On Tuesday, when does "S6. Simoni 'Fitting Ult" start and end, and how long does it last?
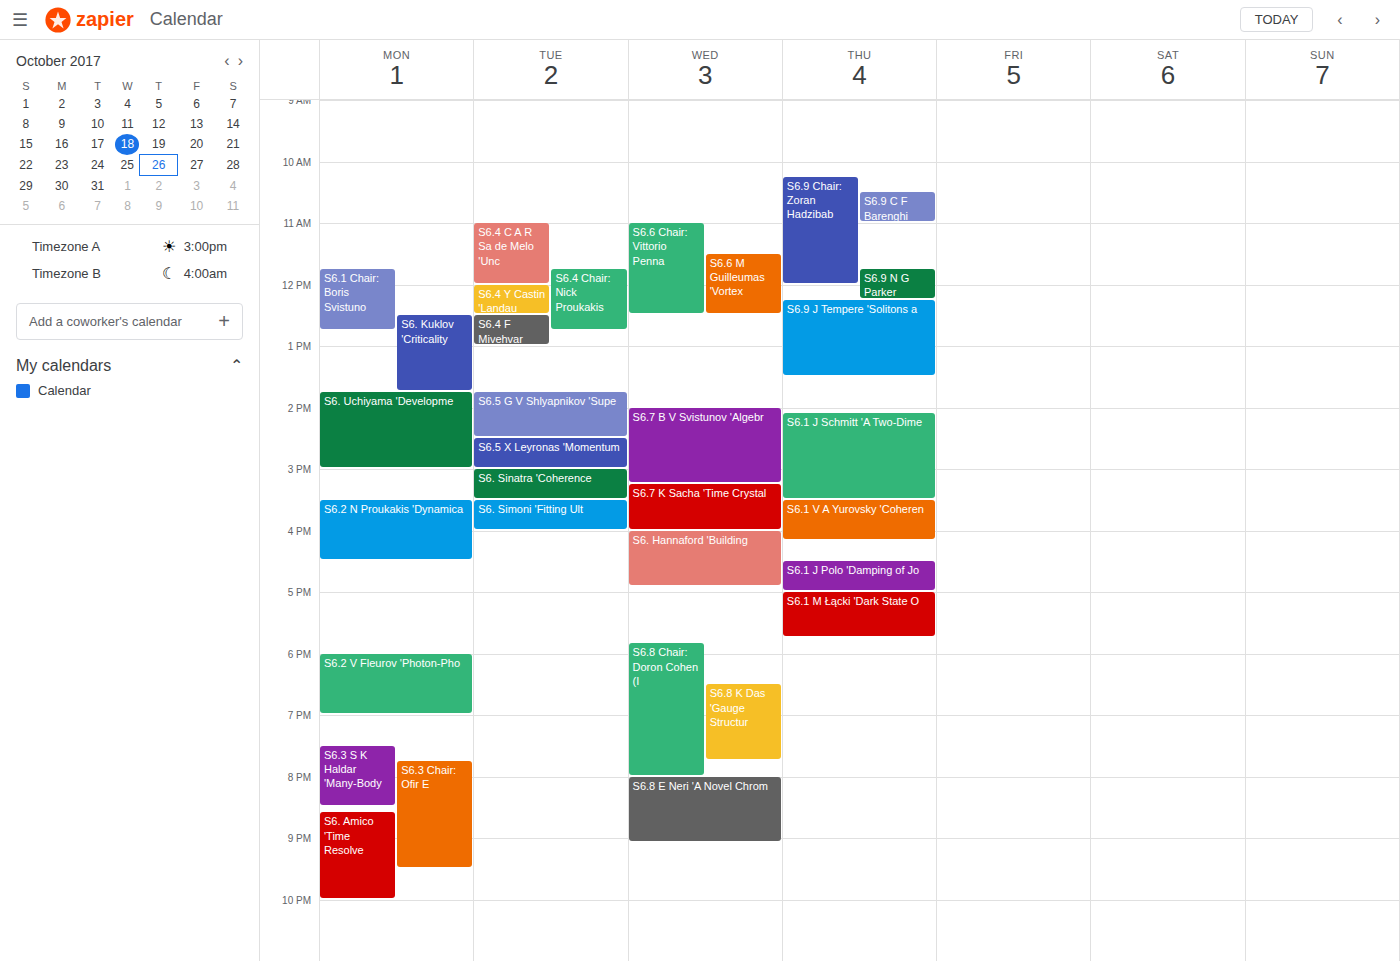
3:30 PM to 4:00 PM, 30 minutes